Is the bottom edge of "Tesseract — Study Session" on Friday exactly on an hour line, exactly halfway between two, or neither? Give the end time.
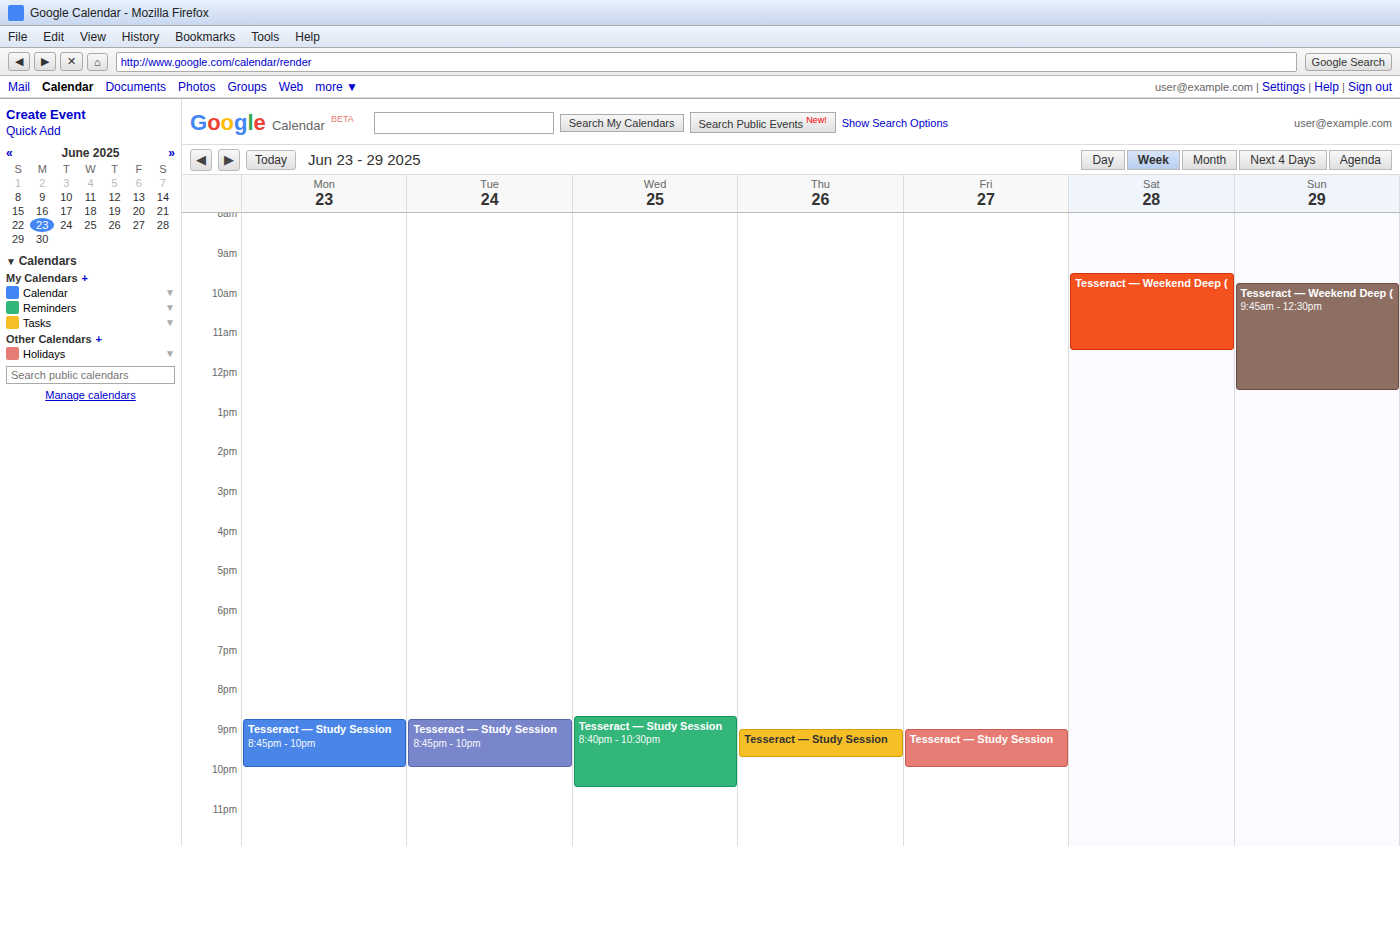
10:00 PM -- exactly on the 10 PM line.